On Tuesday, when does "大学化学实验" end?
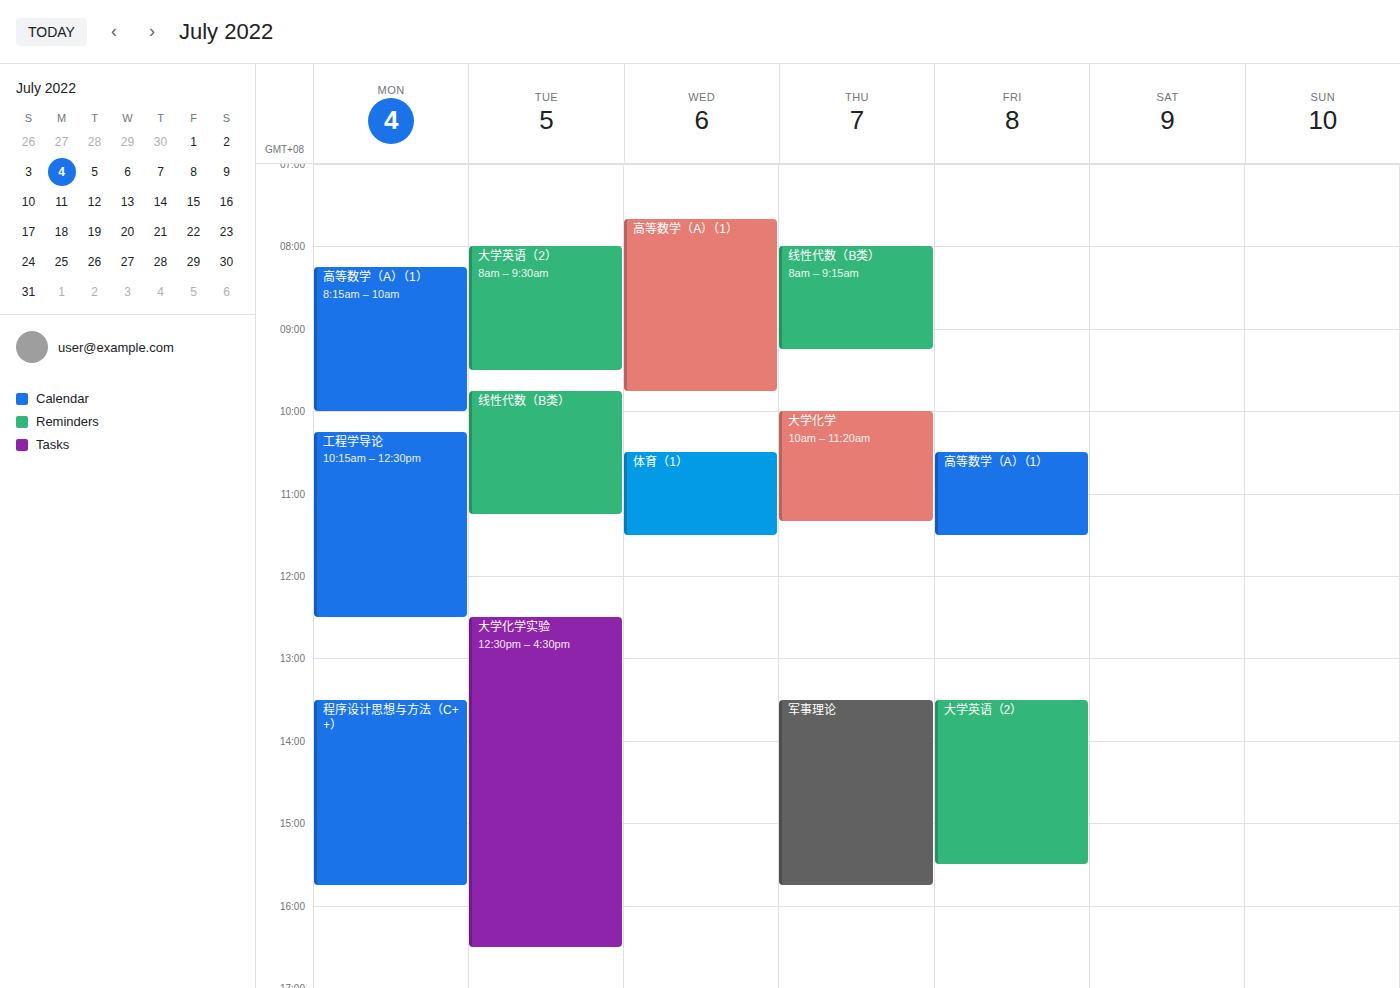
4:30 PM